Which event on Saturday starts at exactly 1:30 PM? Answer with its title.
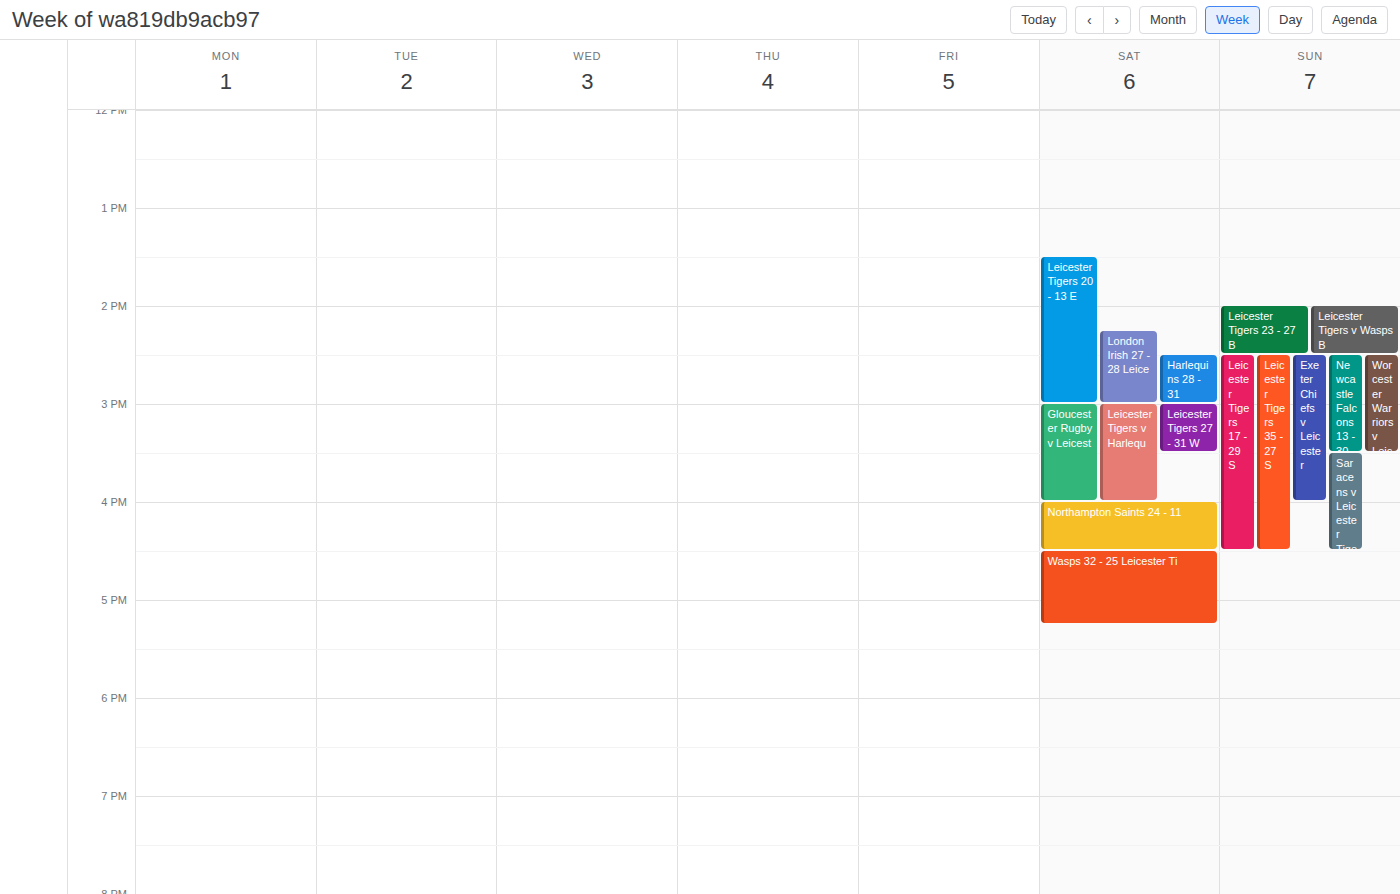
"Leicester Tigers 20 - 13 E"